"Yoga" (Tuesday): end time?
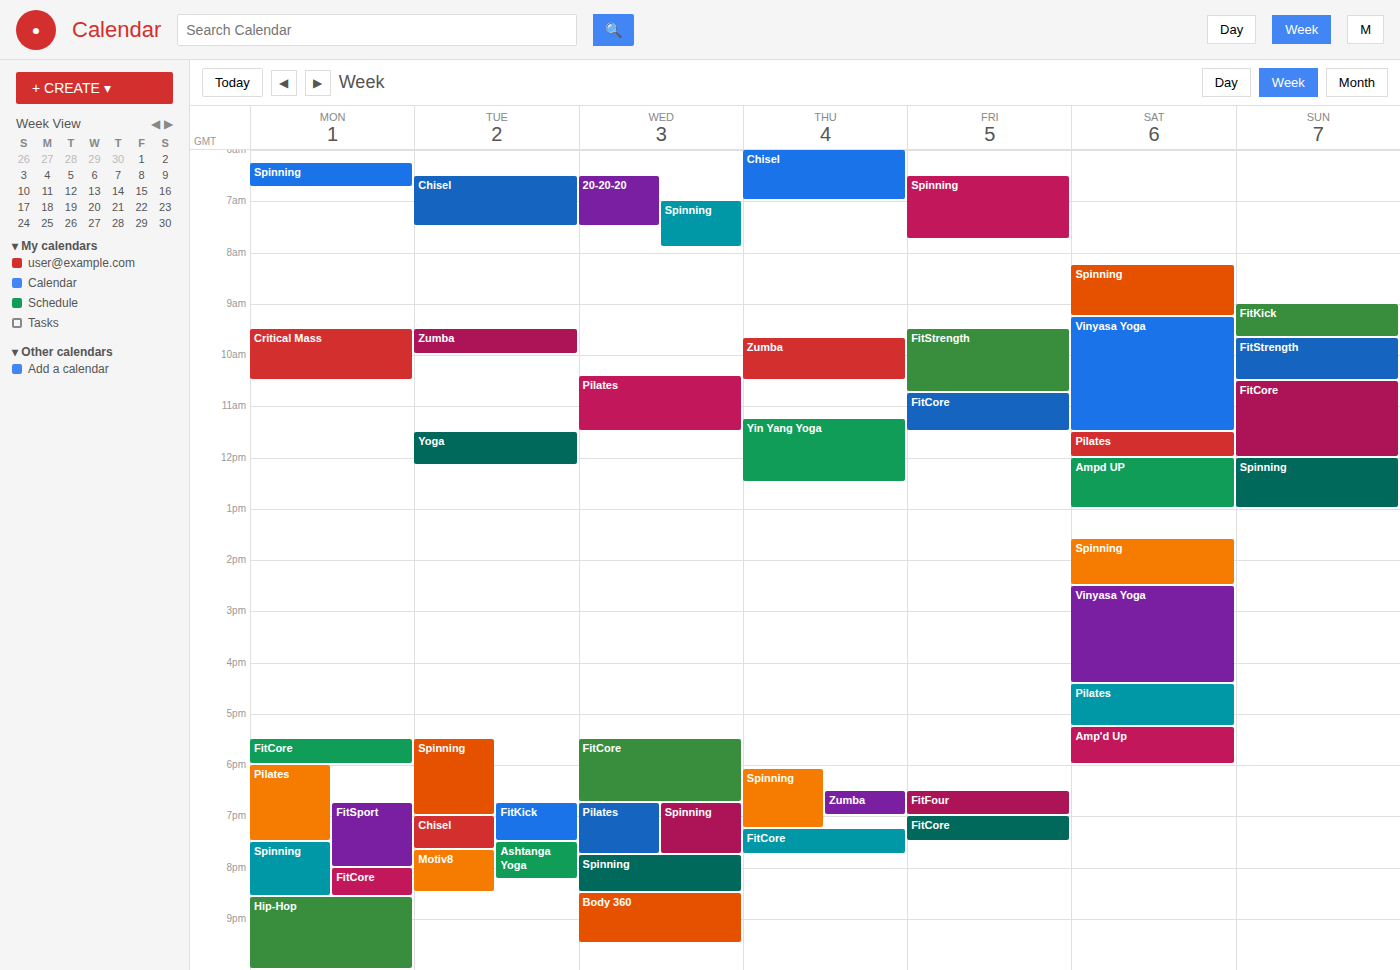
12:10